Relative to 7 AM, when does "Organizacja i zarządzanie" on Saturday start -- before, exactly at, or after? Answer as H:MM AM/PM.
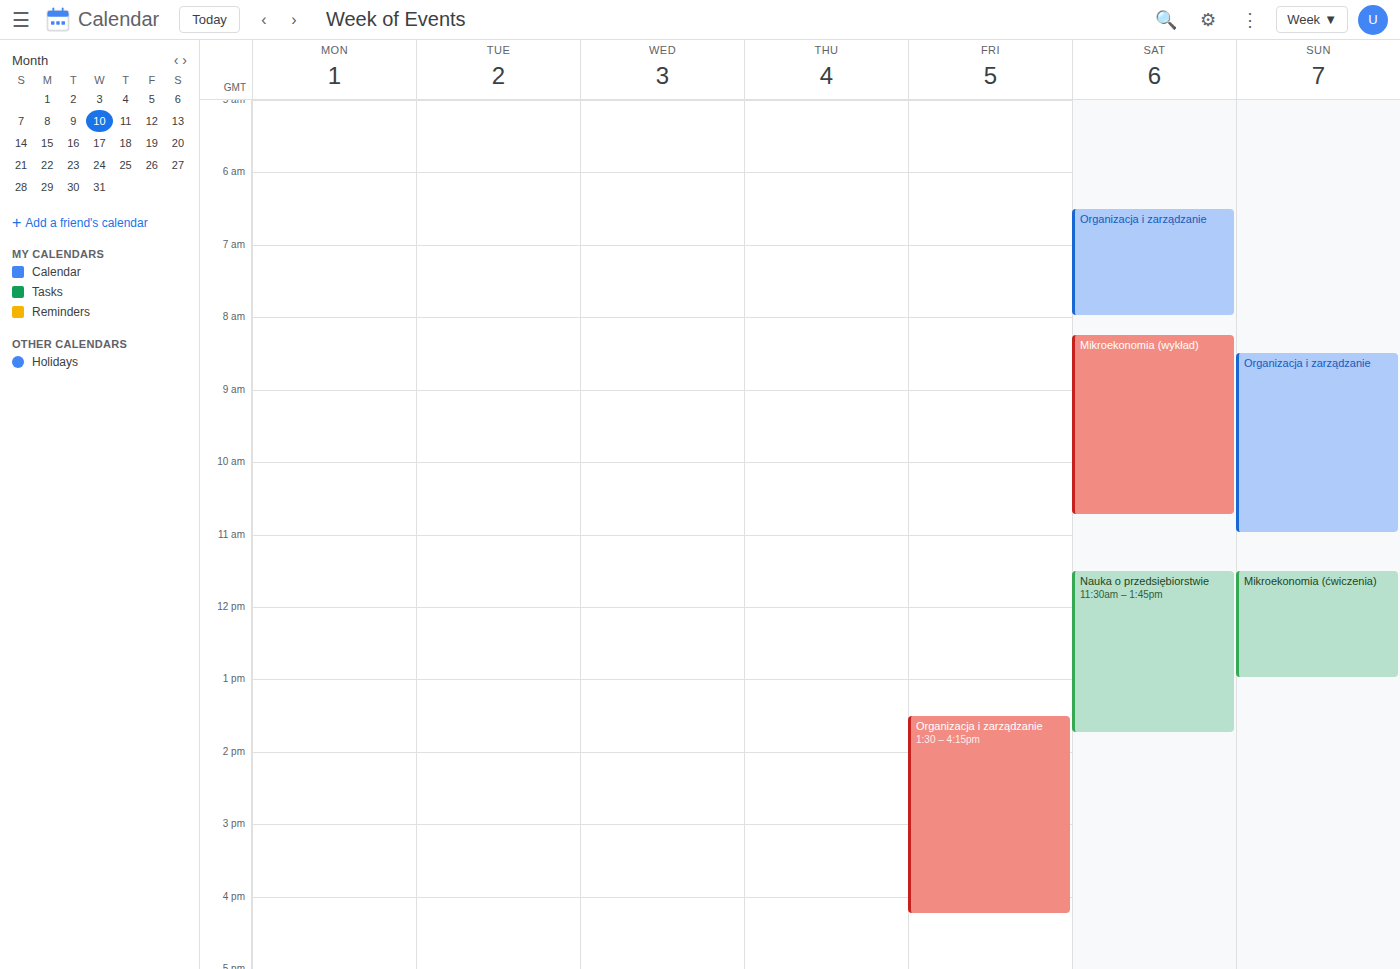
6:30 AM -- before 7 AM, 30 minutes above the 7 AM line.